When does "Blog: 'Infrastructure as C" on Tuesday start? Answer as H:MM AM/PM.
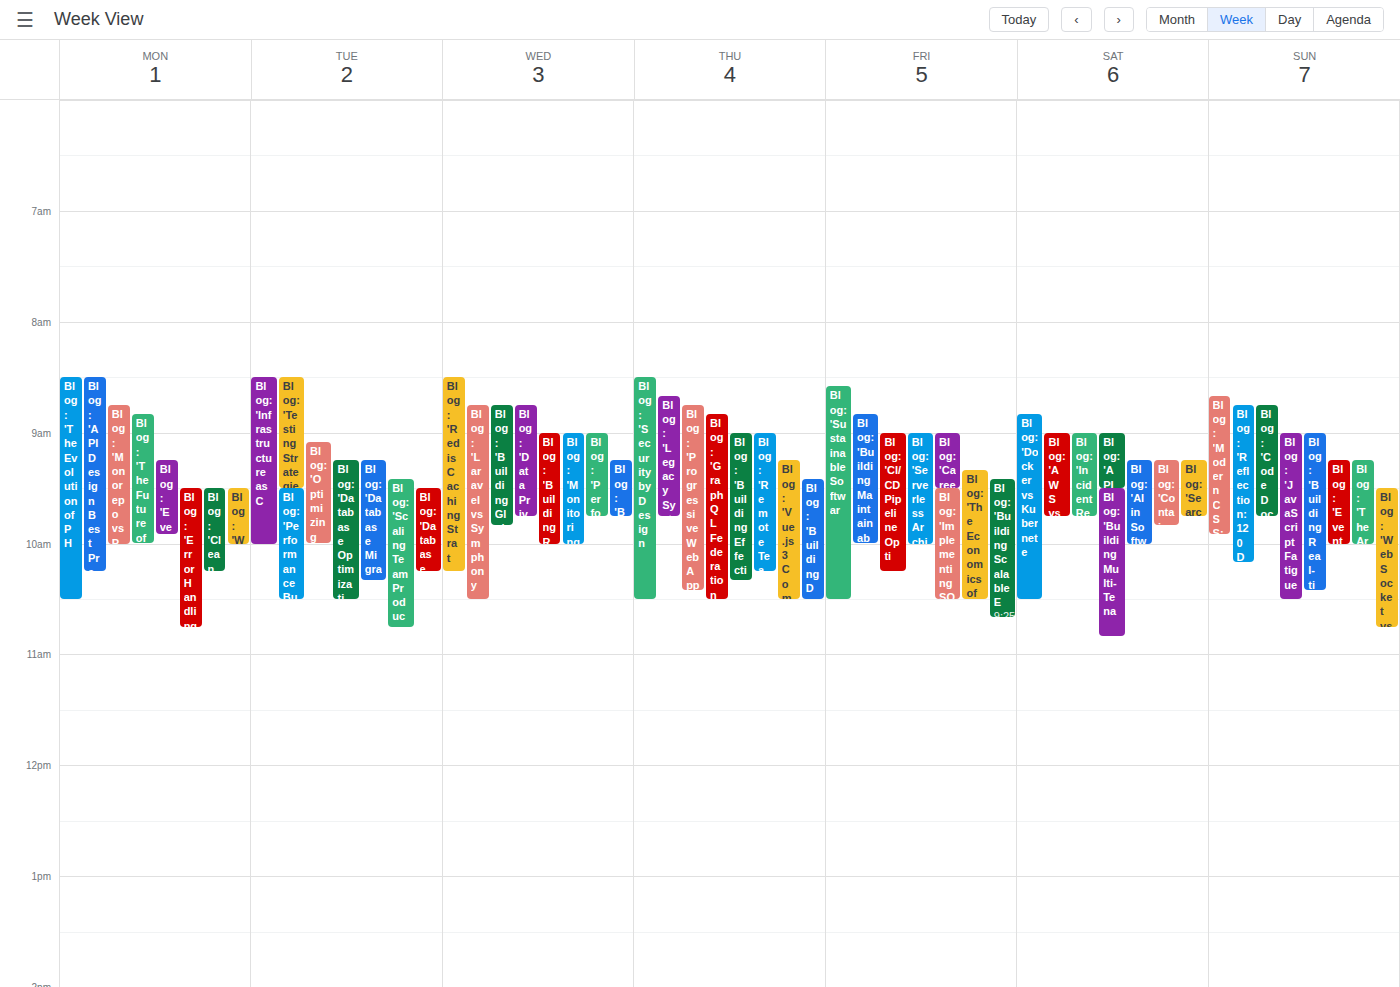
8:30 AM